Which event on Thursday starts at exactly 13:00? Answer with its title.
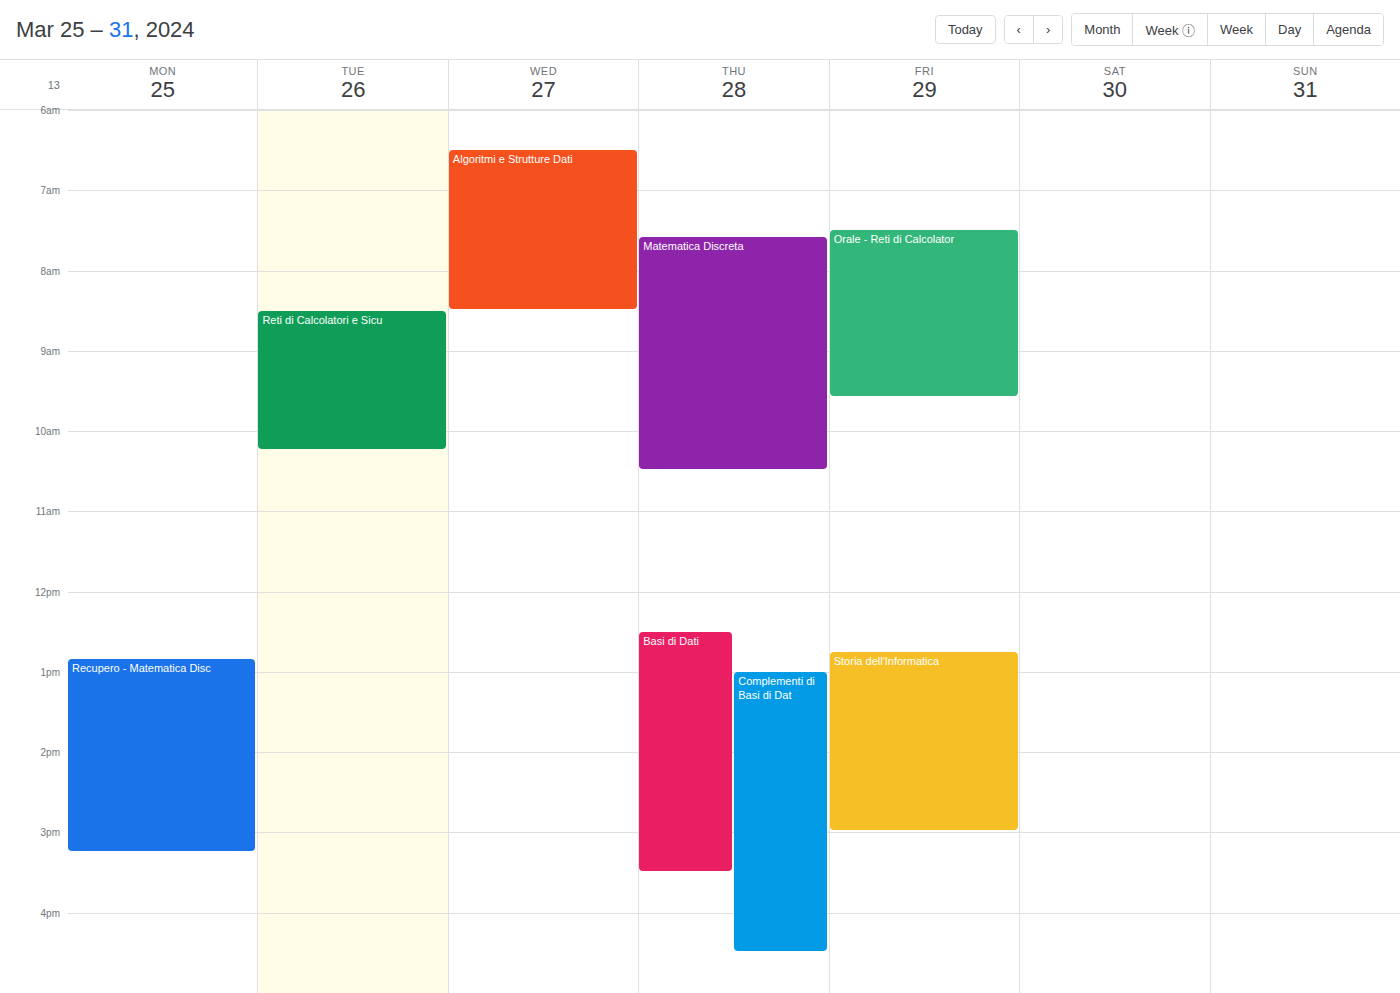
"Complementi di Basi di Dat"